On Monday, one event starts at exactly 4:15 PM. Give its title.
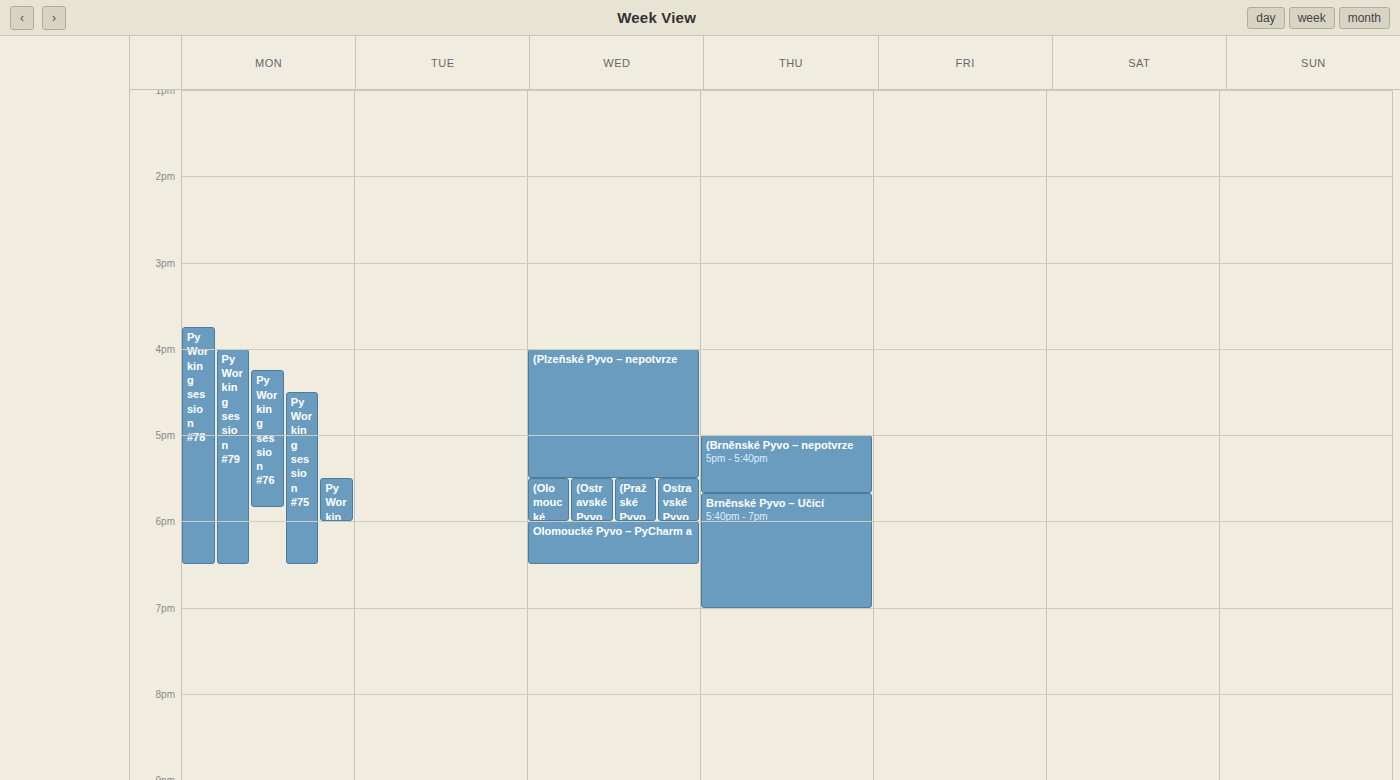
"PyWorking session #76"